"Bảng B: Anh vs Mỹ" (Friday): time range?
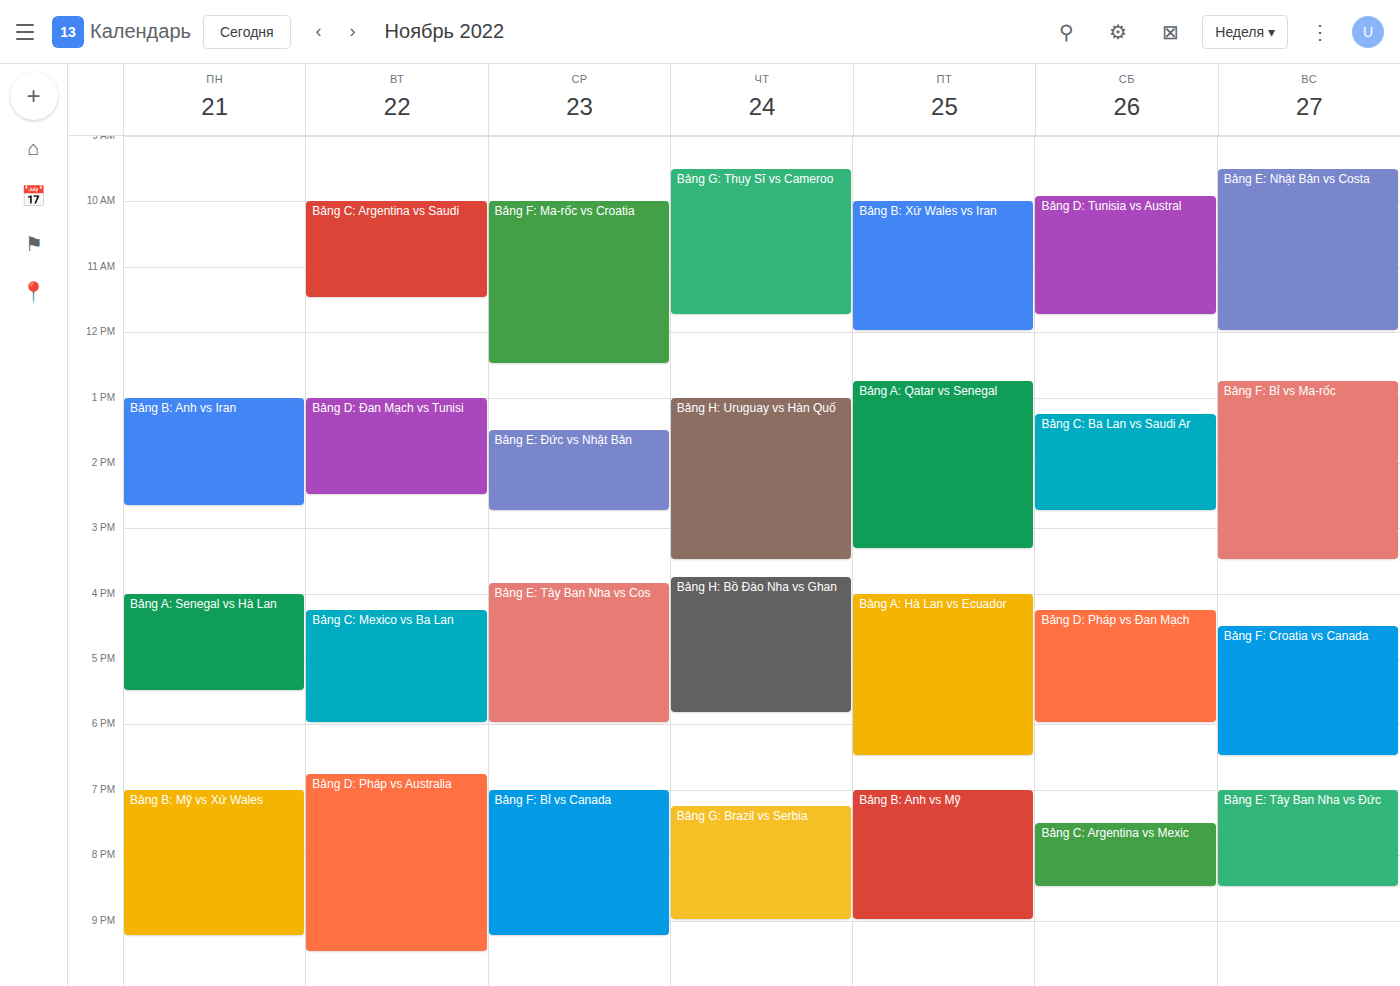
7:00 PM to 9:00 PM